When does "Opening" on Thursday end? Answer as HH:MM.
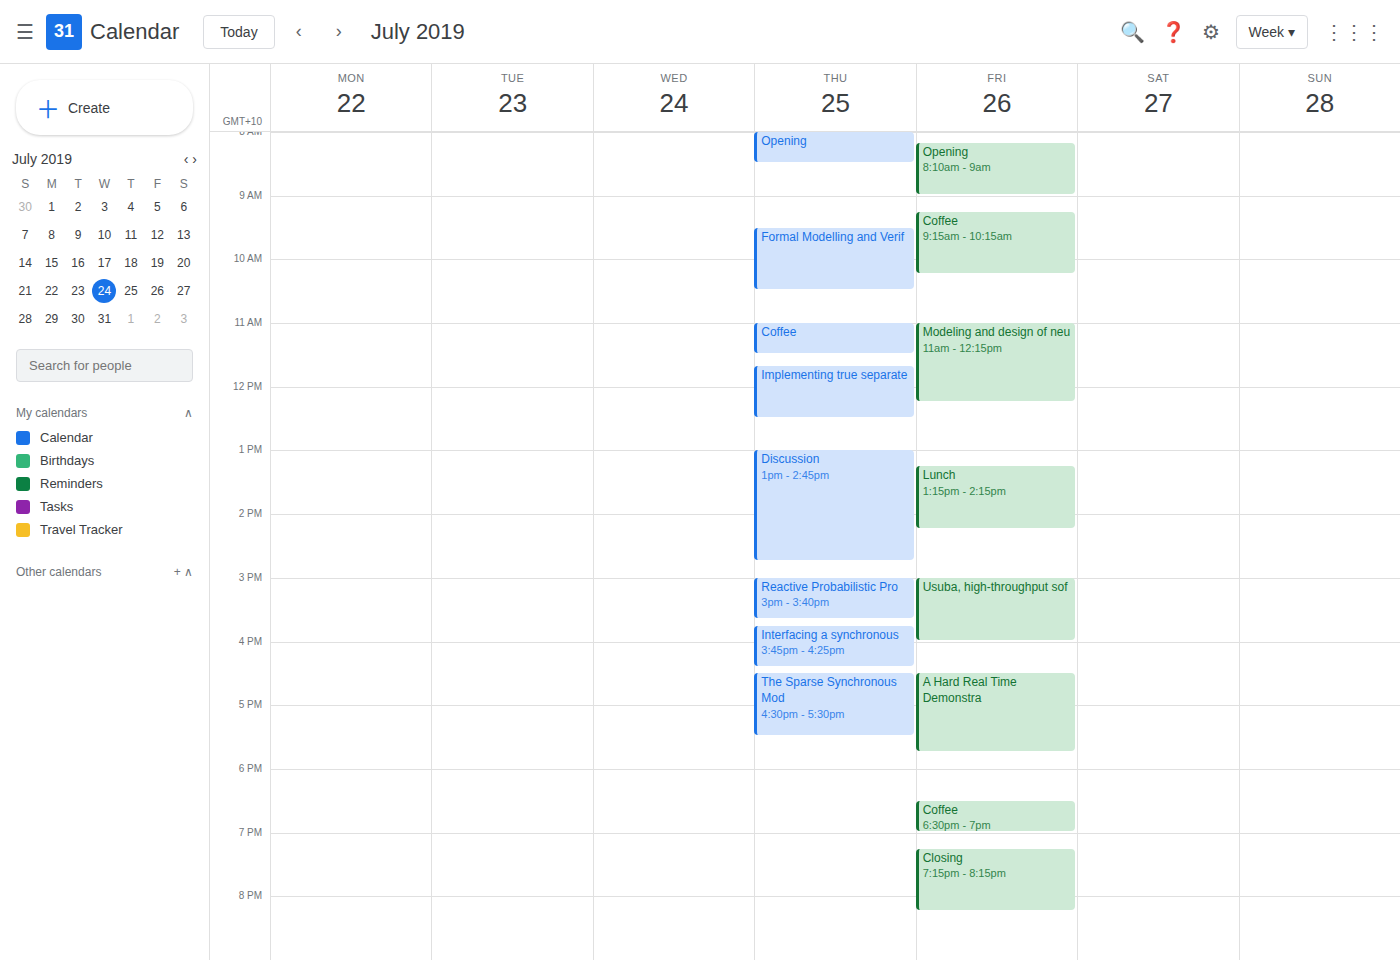
08:30